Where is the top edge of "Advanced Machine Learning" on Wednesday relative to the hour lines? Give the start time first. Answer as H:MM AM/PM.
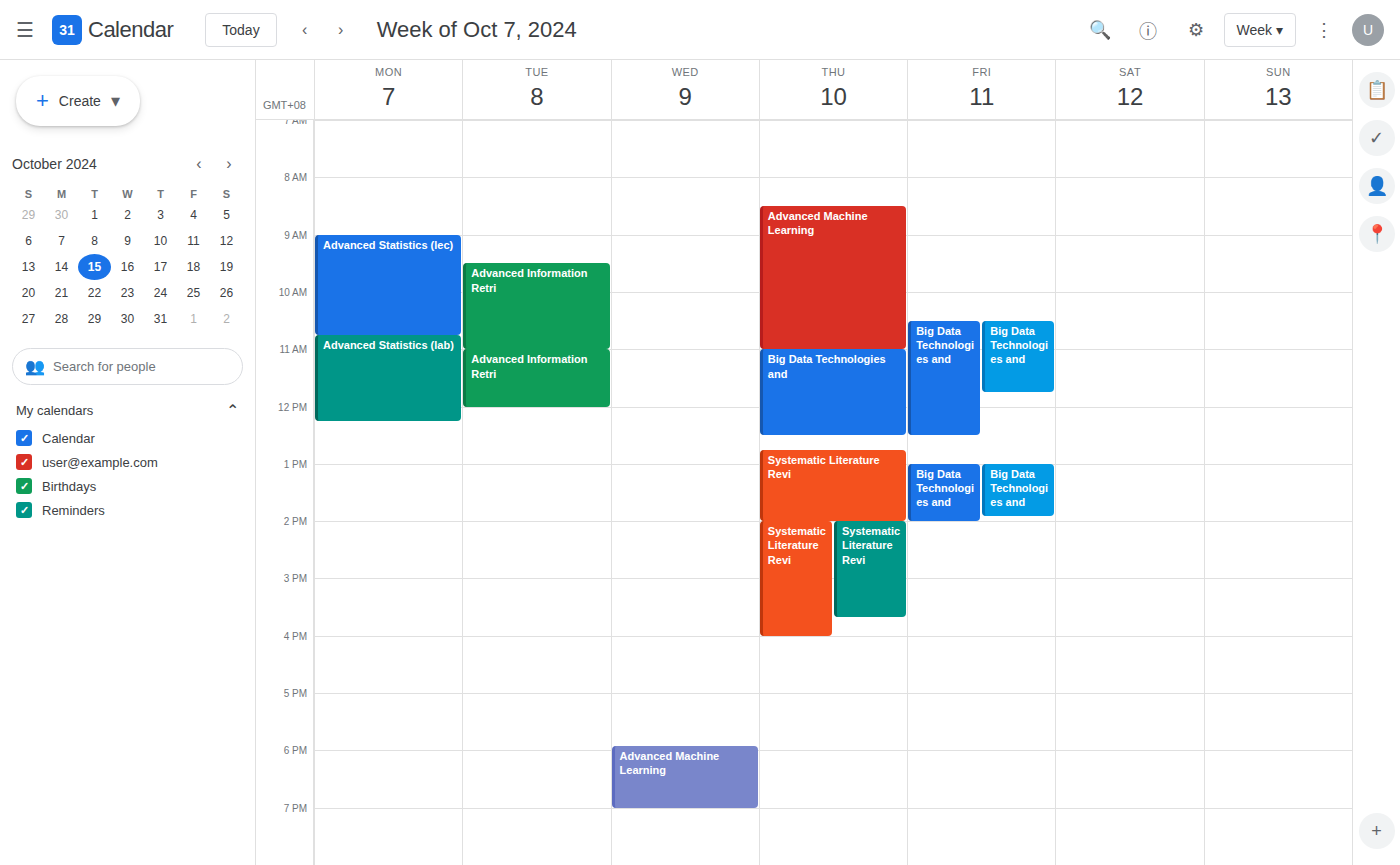
5:55 PM -- neither: 55 minutes below the 5 PM line and 5 minutes above the 6 PM line.